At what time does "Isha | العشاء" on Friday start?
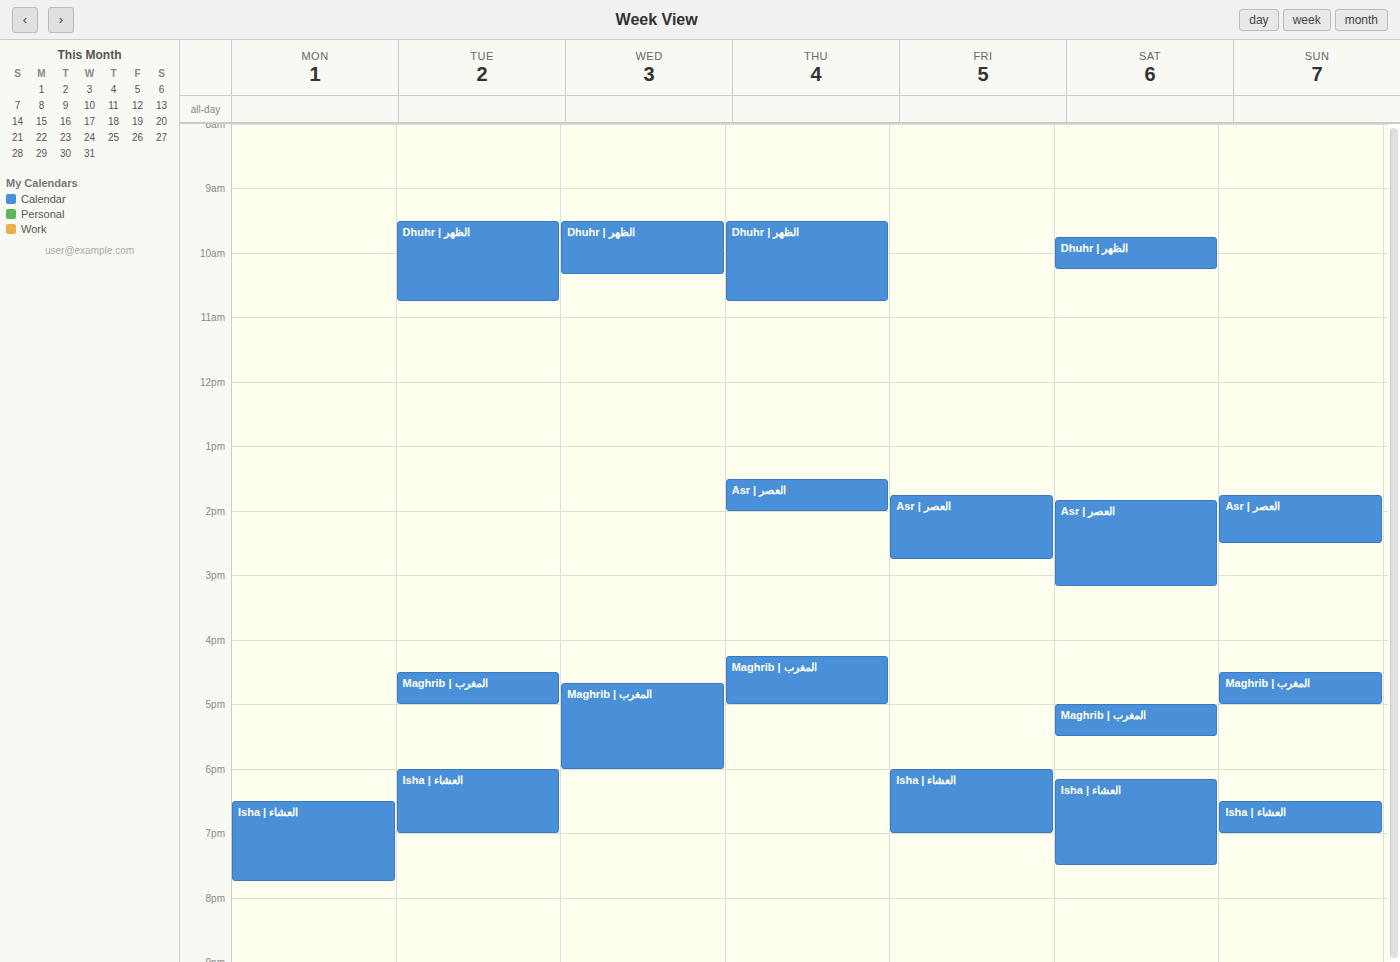
6:00 PM